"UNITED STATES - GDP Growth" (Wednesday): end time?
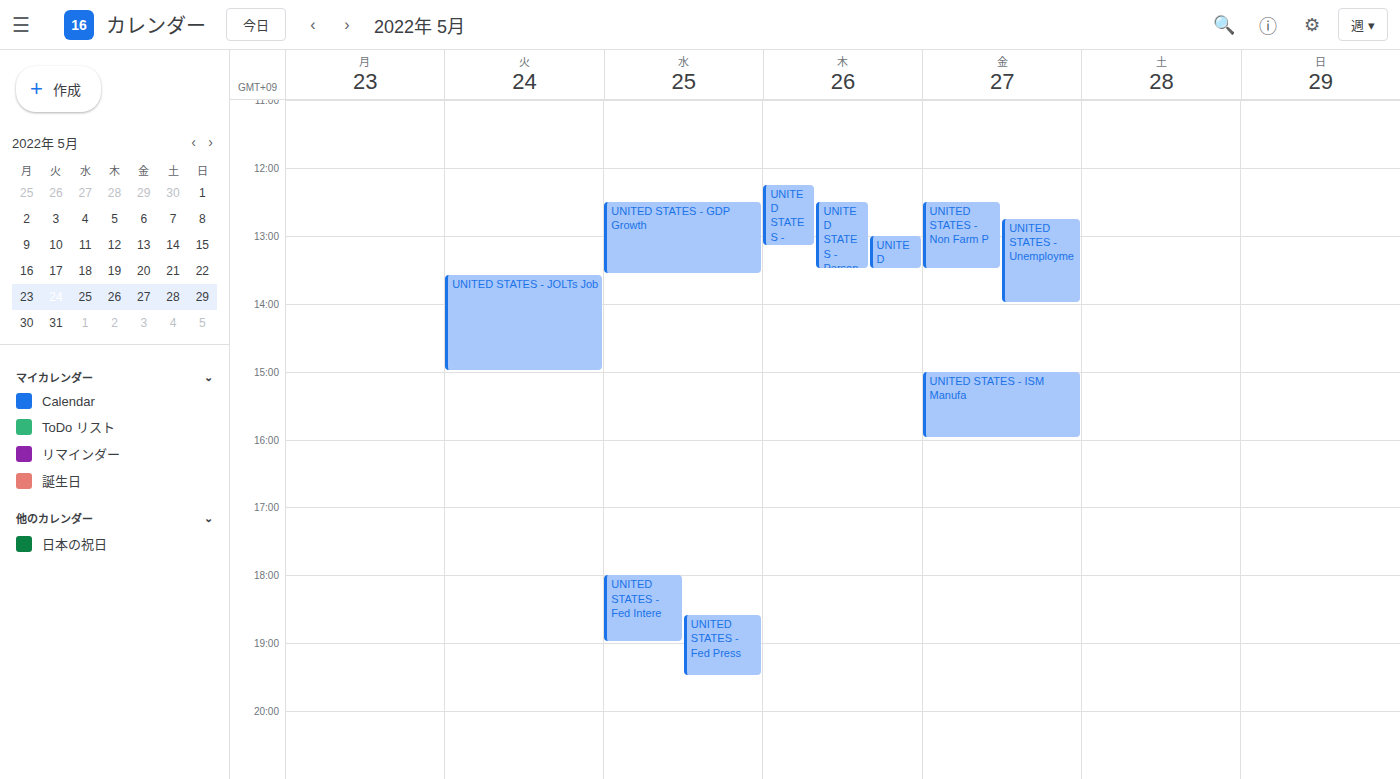
13:35